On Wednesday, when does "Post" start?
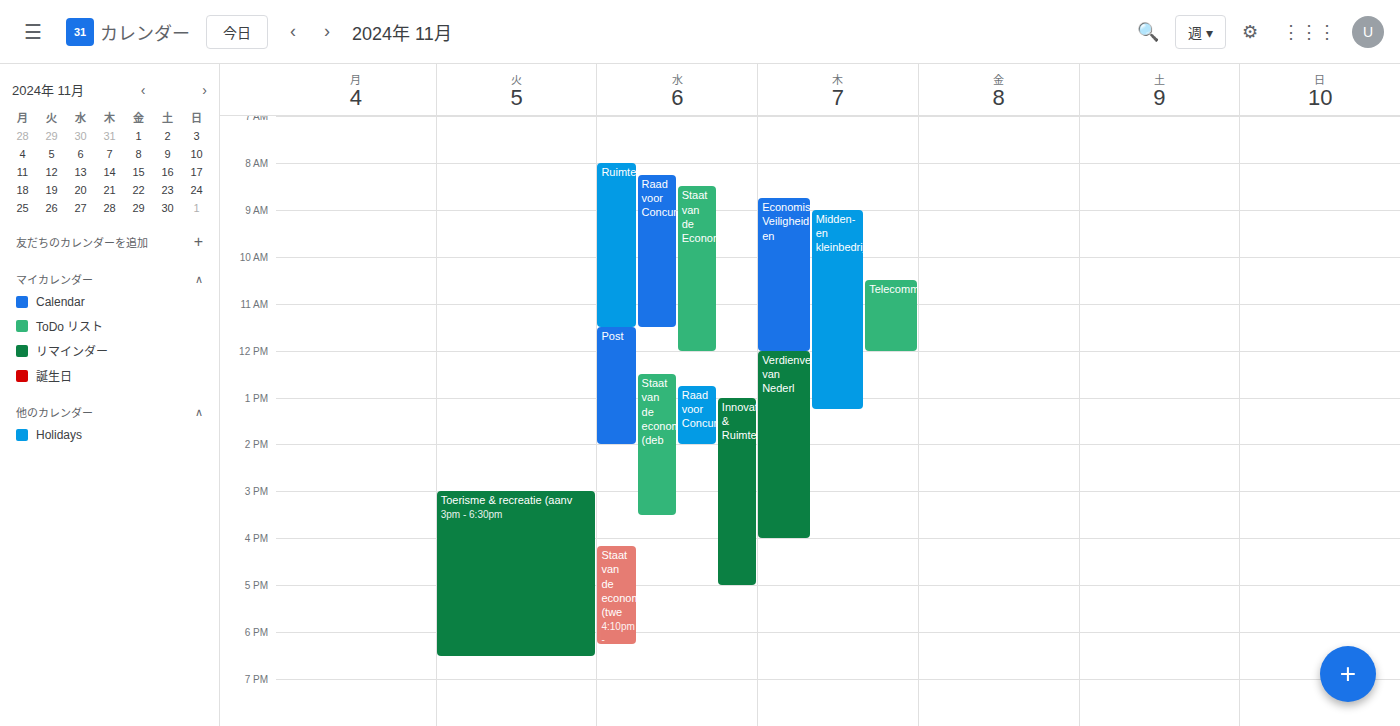
11:30 AM